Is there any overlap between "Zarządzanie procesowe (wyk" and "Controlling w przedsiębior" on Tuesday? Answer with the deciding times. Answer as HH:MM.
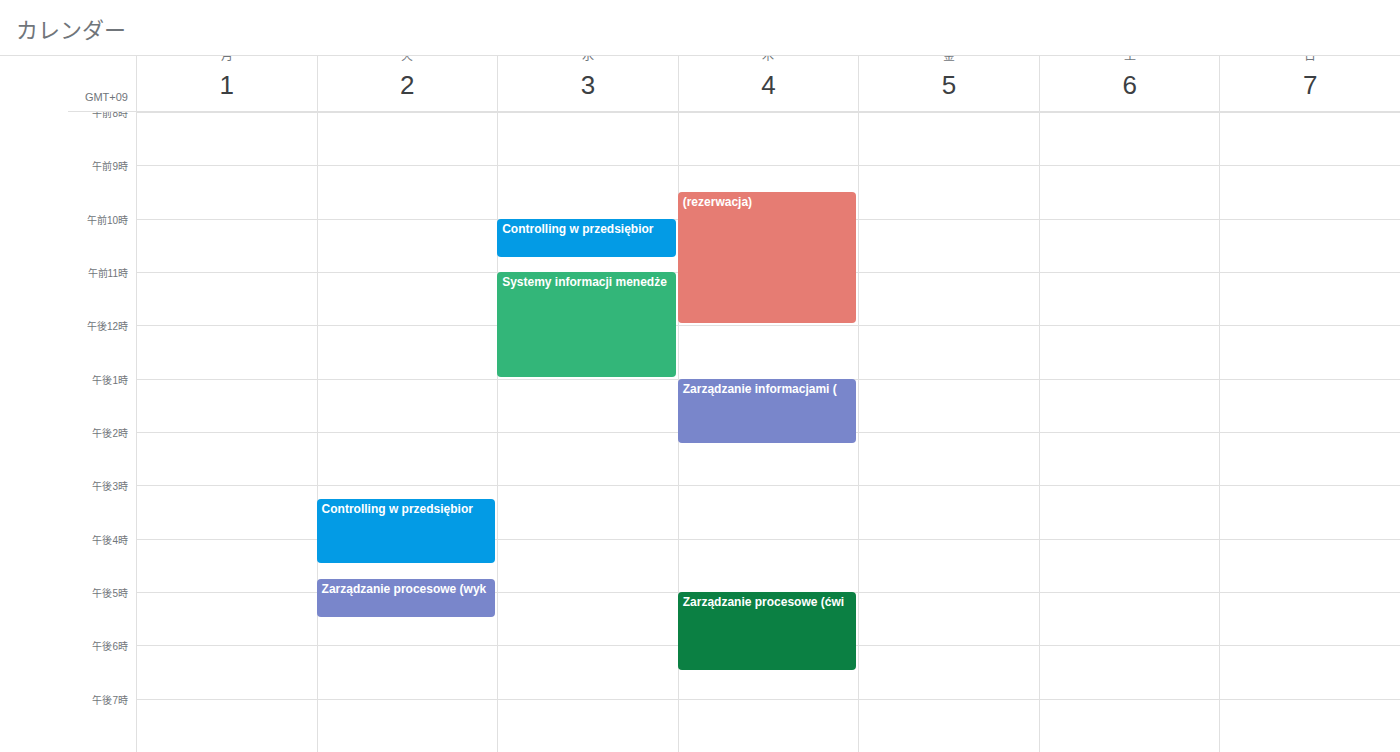
"Controlling w przedsiębior" ends at 16:30 and "Zarządzanie procesowe (wyk" starts at 16:45 -- no overlap.